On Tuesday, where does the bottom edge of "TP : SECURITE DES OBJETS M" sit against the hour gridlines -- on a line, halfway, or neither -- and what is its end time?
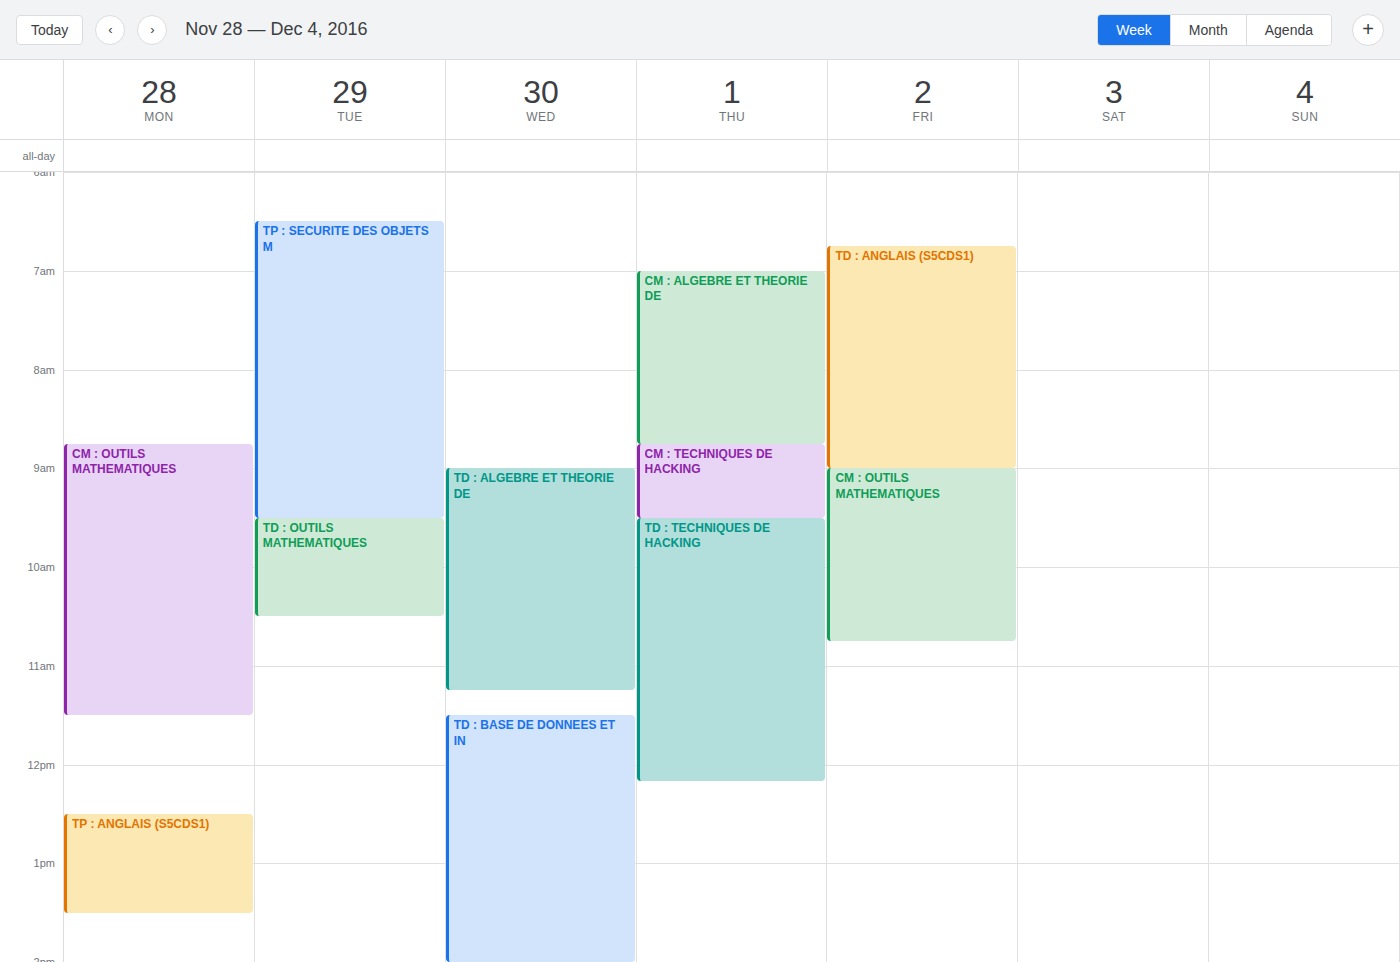
9:30 AM -- halfway between the 9 AM and 10 AM lines.